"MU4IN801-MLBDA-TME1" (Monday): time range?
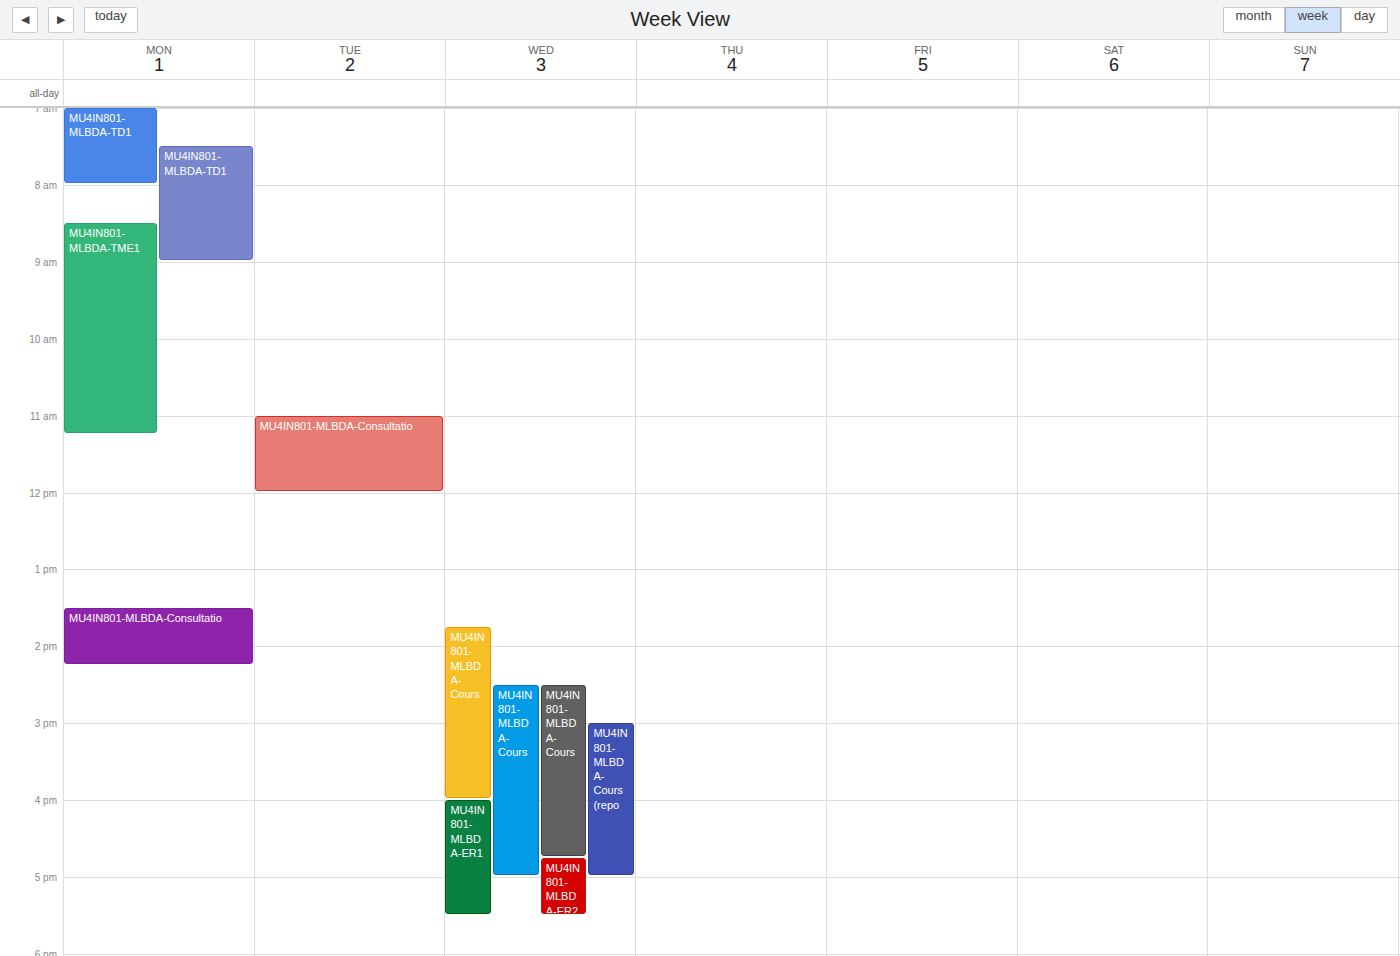
8:30 AM to 11:15 AM